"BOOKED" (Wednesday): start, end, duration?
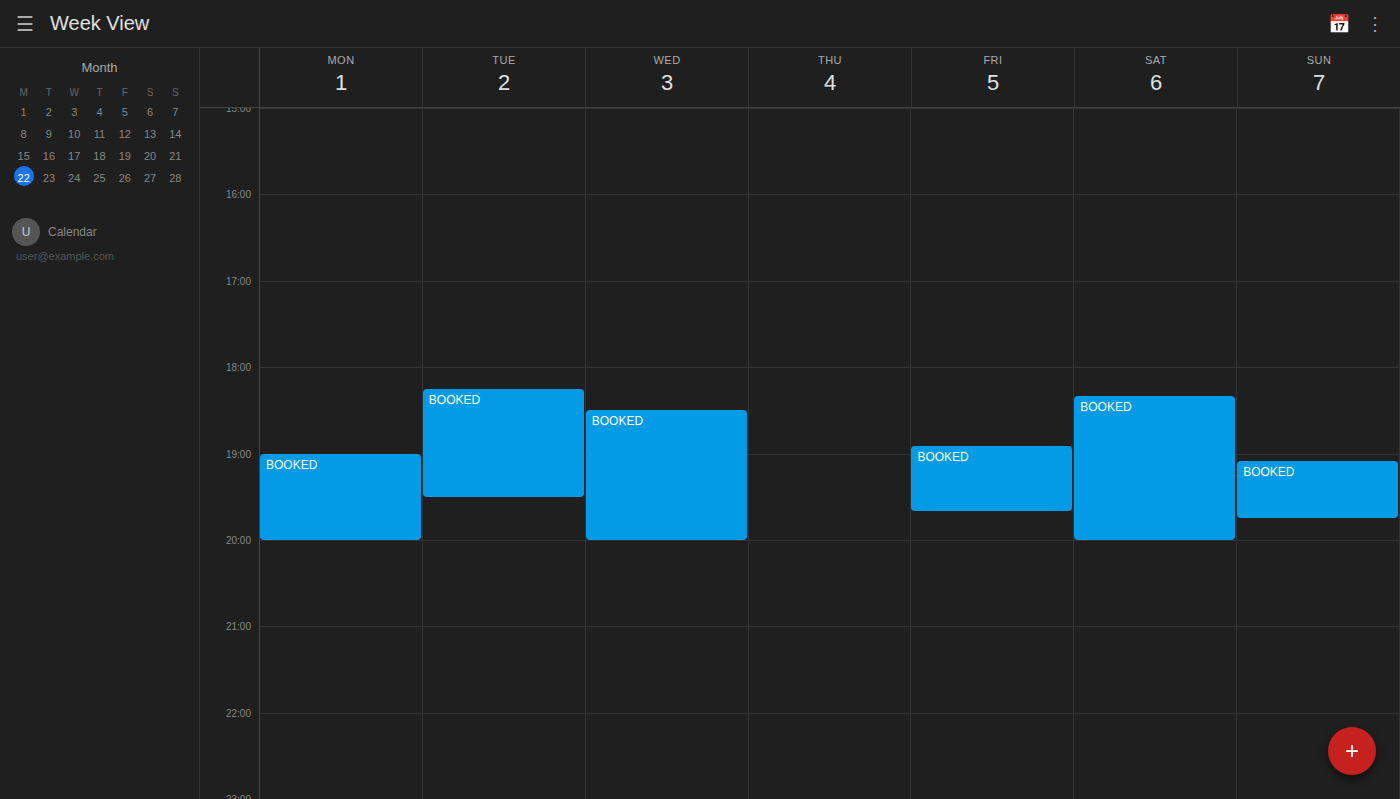
6:30 PM to 8:00 PM, 1 hour 30 minutes